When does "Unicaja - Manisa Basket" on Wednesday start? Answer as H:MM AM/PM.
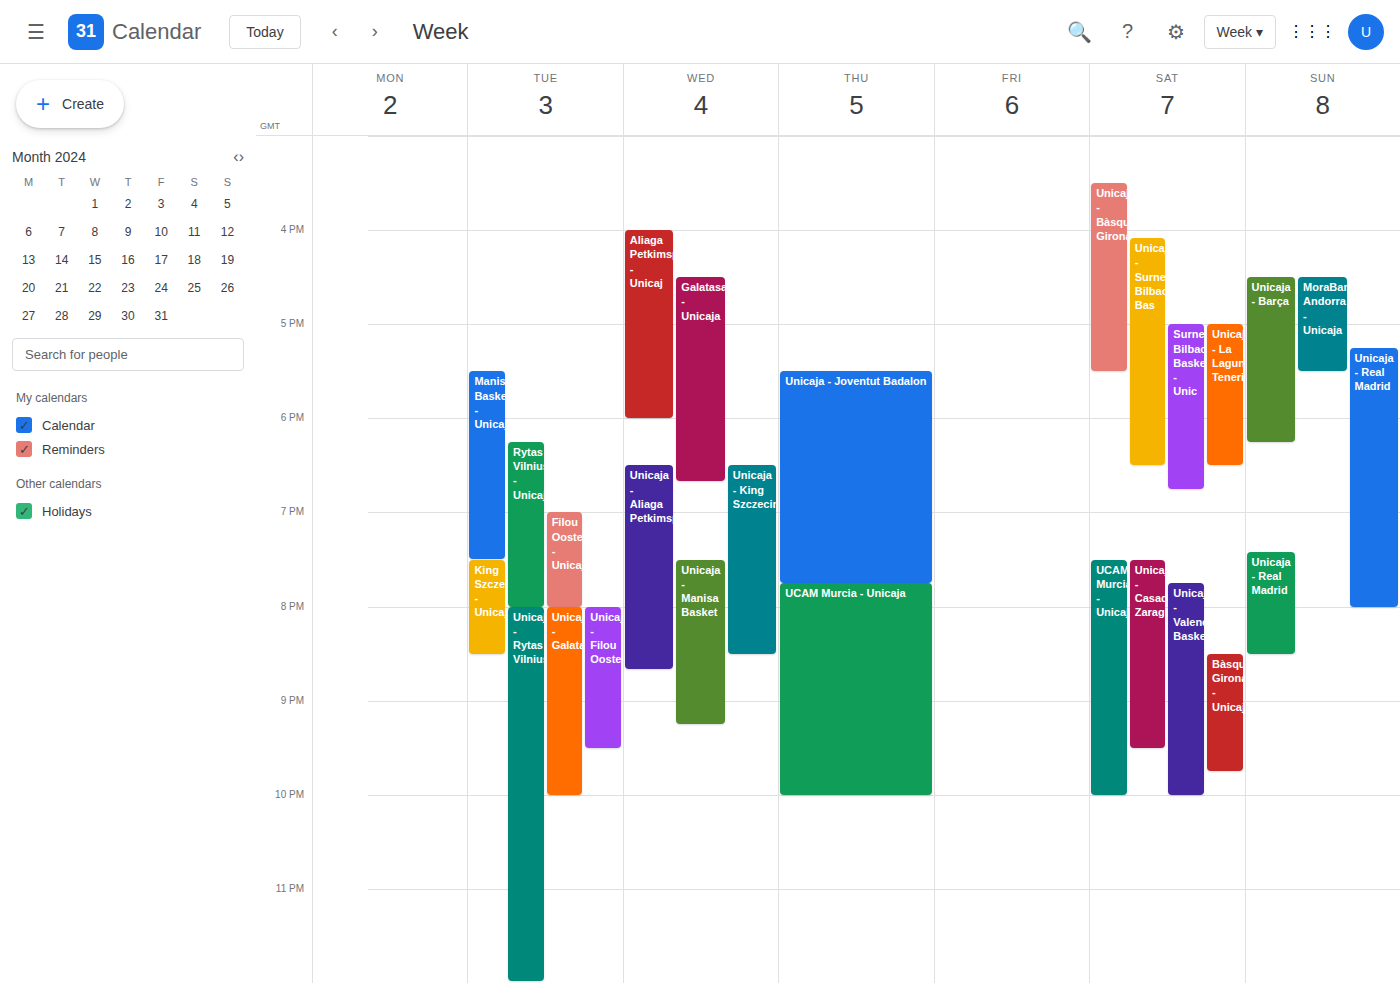
7:30 PM